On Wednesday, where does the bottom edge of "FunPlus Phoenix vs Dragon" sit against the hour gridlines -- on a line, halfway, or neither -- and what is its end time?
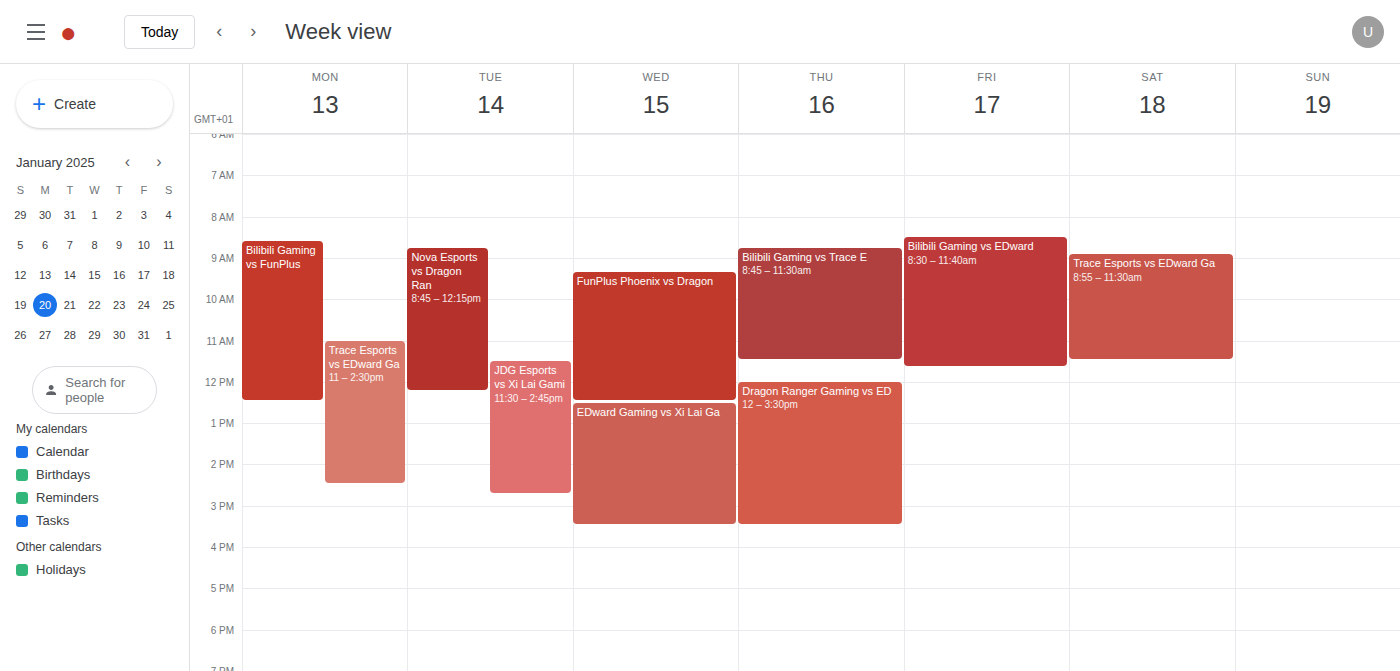
12:30 PM -- halfway between the 12 PM and 1 PM lines.